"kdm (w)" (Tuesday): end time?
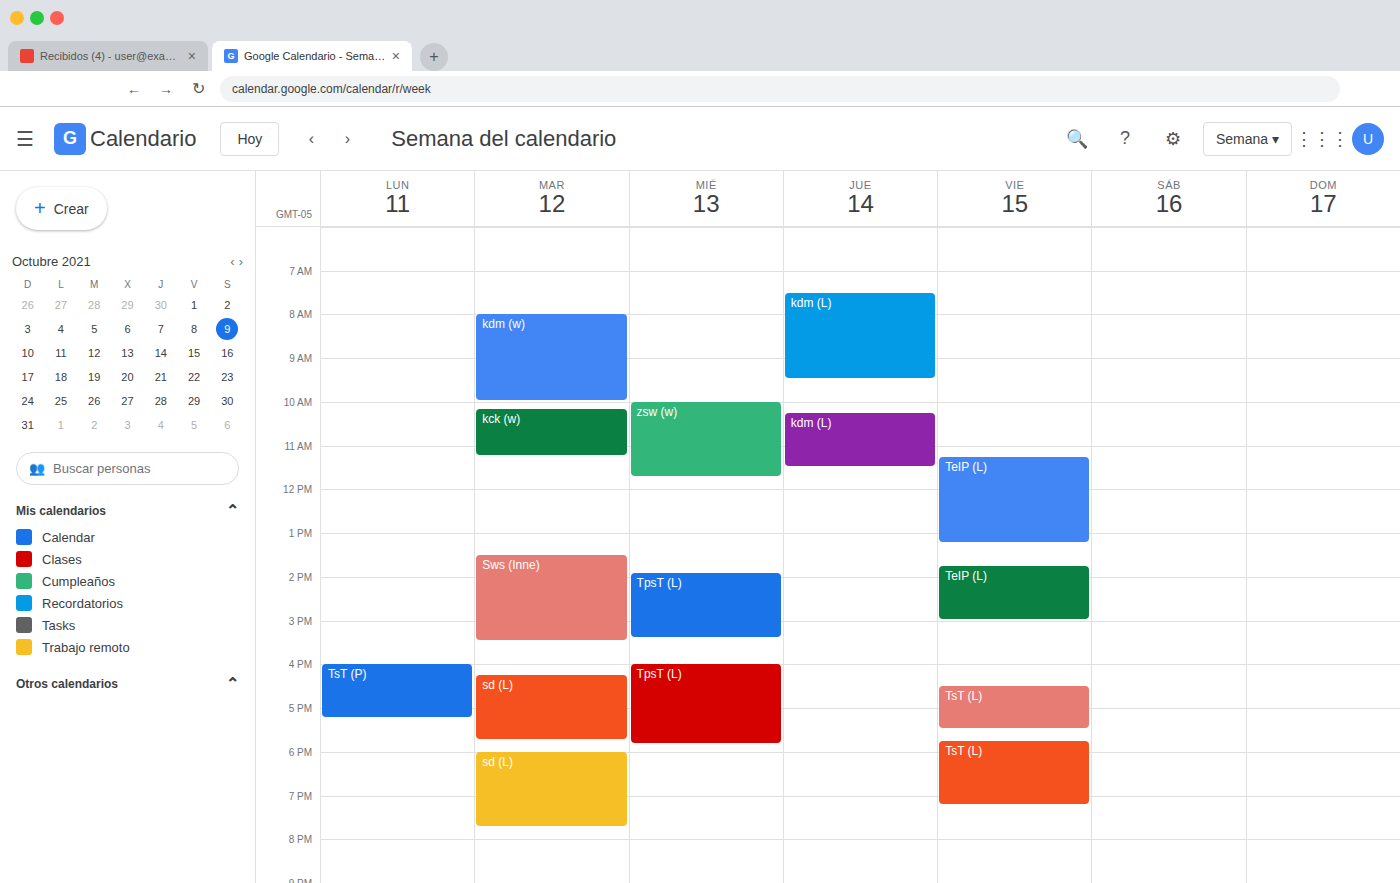
10:00 AM